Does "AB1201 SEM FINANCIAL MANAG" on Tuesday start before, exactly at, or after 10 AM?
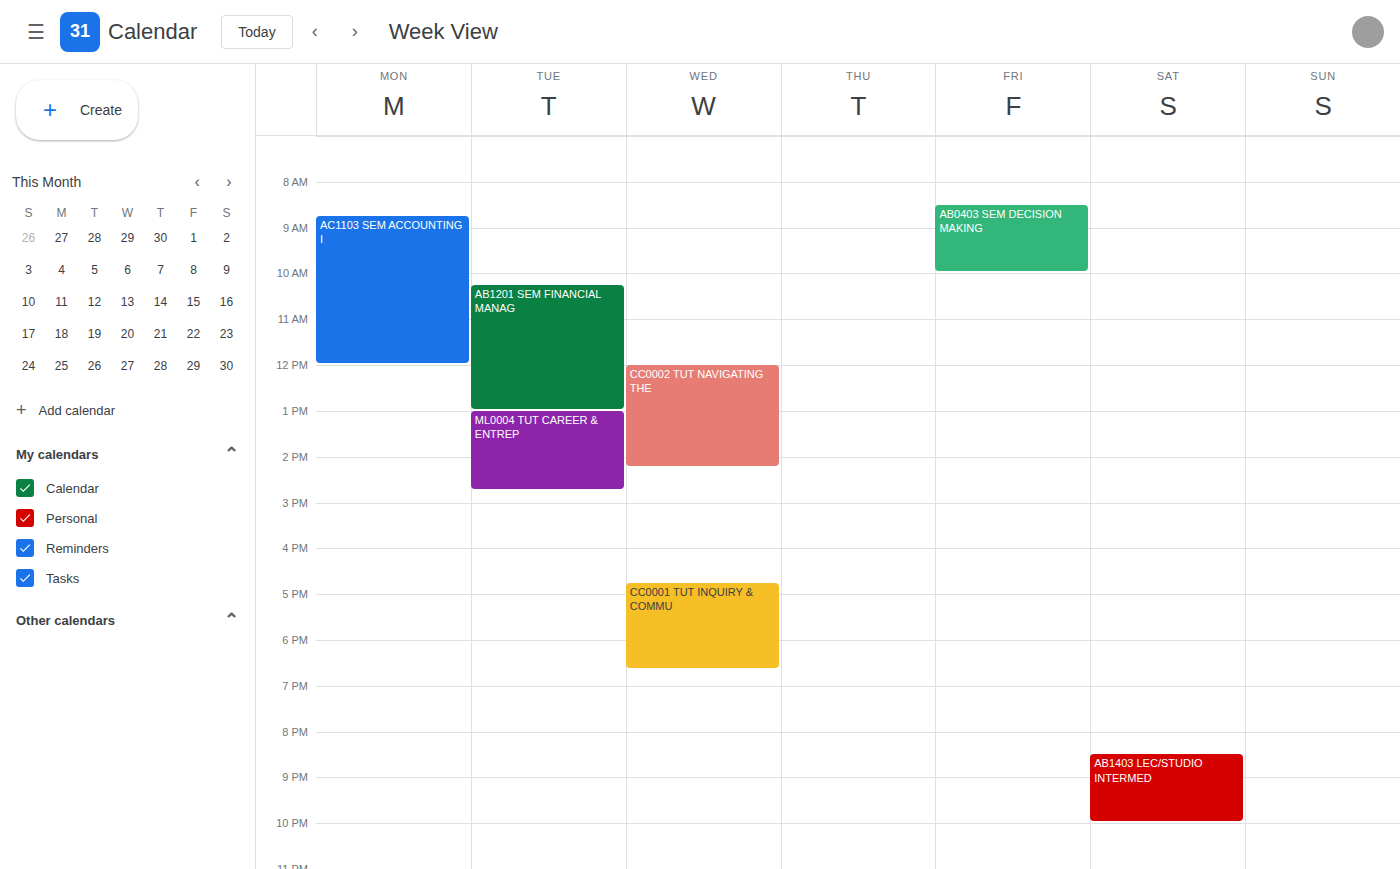
10:15 AM -- after 10 AM, 15 minutes below the 10 AM line.